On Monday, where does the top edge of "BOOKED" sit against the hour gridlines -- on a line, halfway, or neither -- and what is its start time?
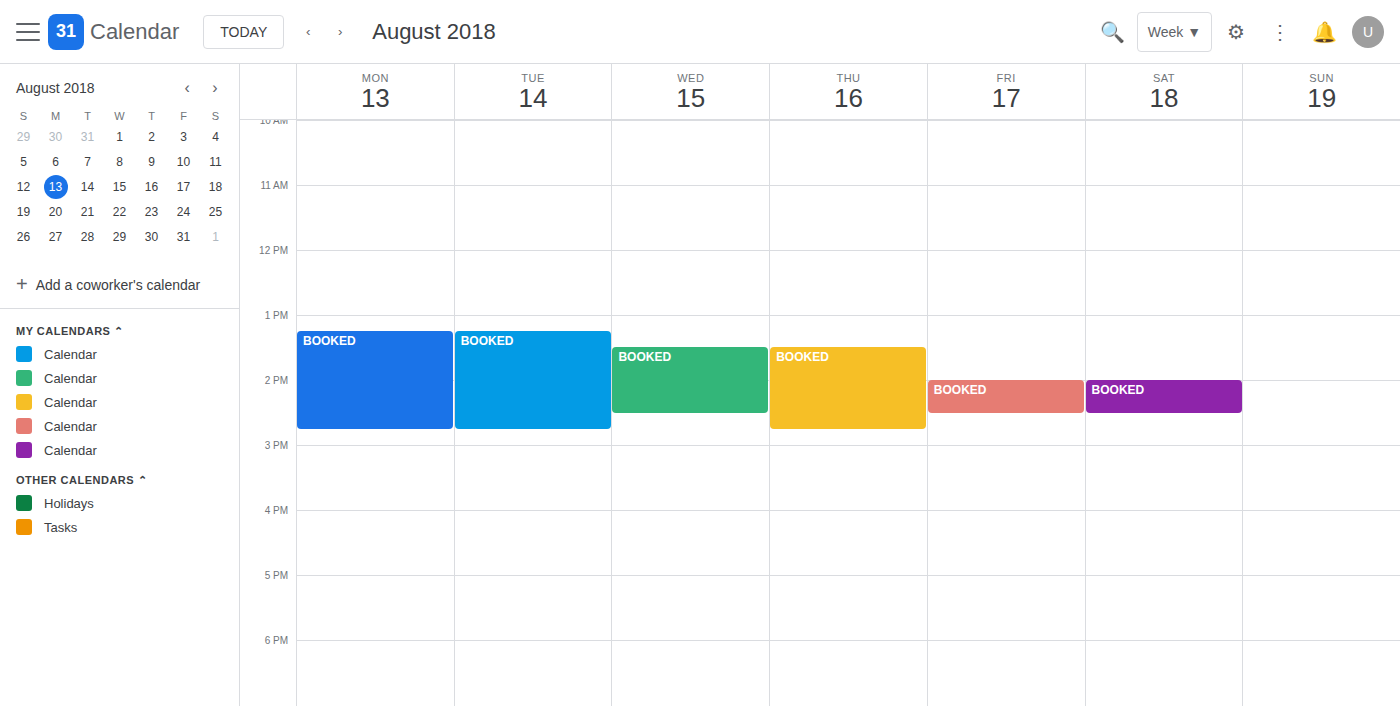
1:15 PM -- neither: a quarter of the way from the 1 PM line to the 2 PM line.